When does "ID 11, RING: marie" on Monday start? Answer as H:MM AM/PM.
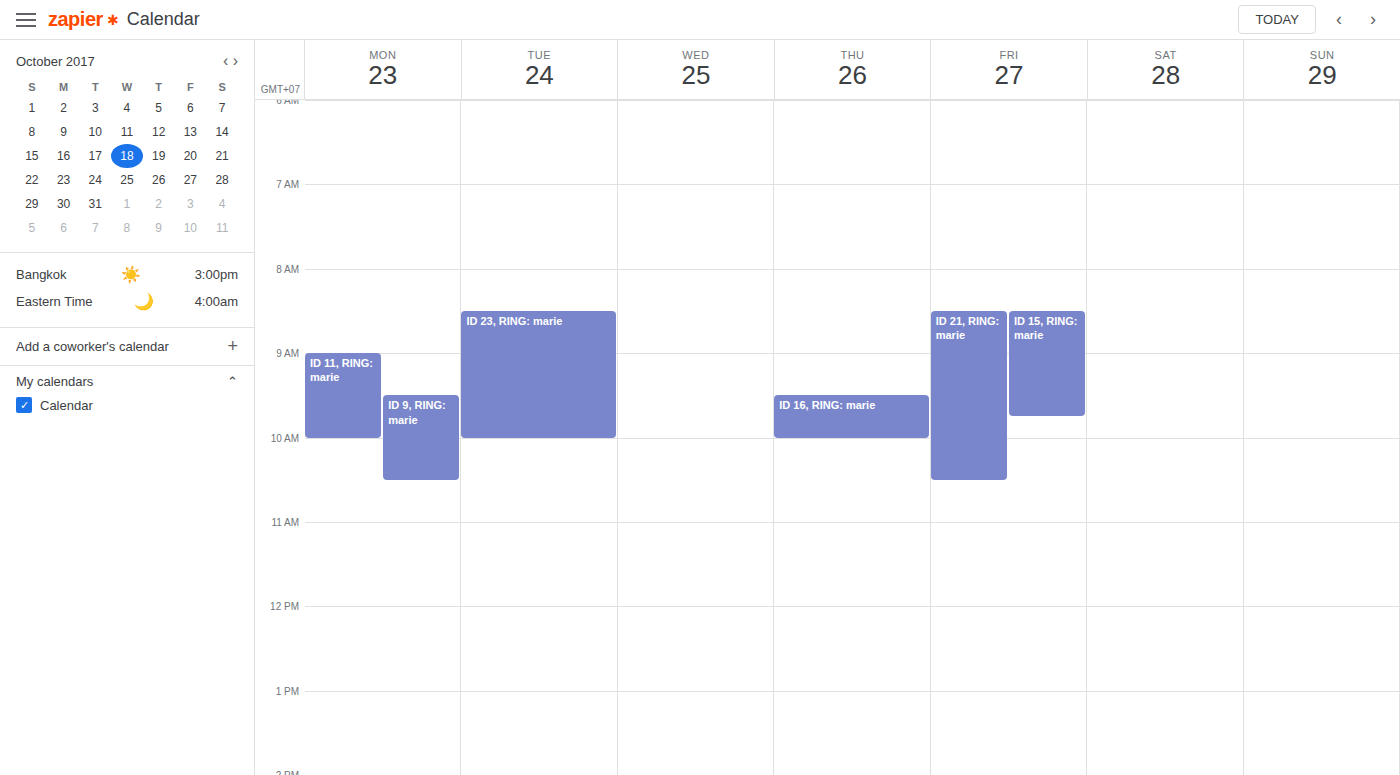
9:00 AM